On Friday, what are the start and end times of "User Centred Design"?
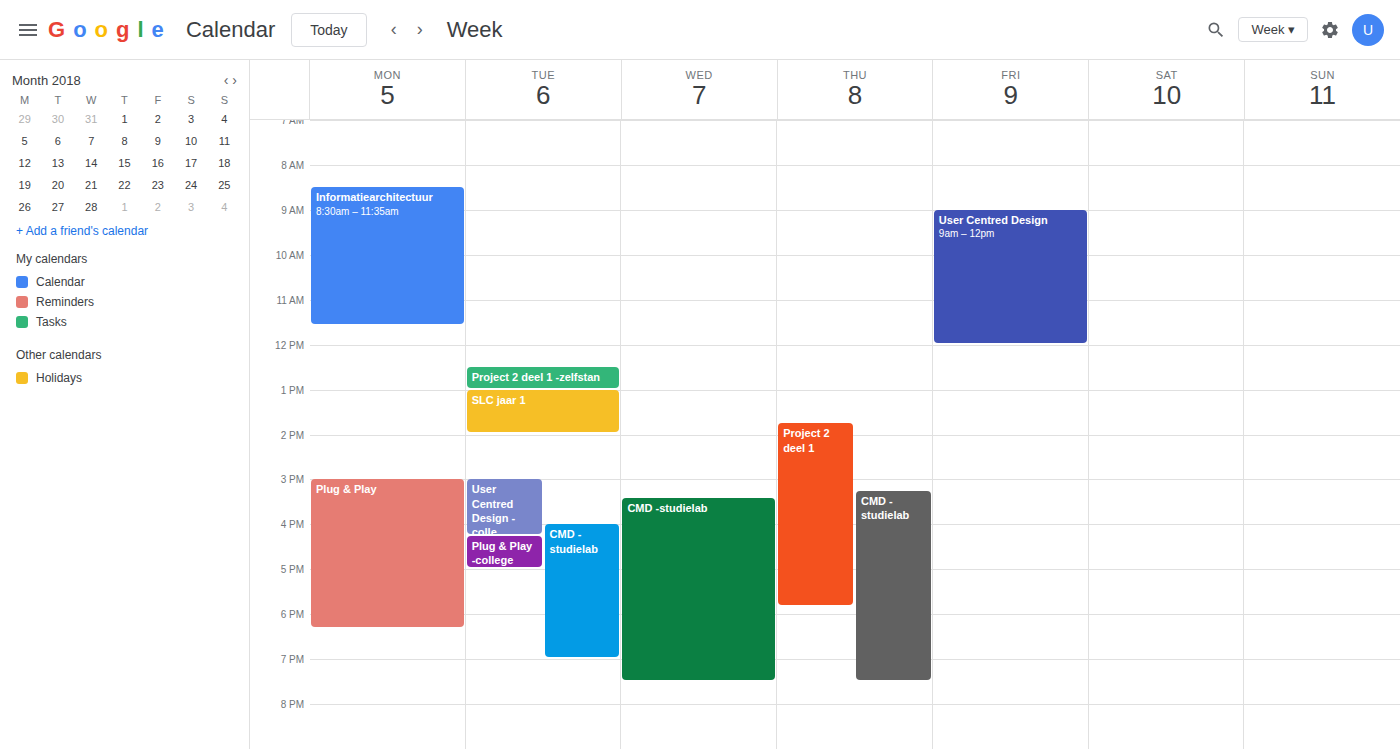
09:00 to 12:00